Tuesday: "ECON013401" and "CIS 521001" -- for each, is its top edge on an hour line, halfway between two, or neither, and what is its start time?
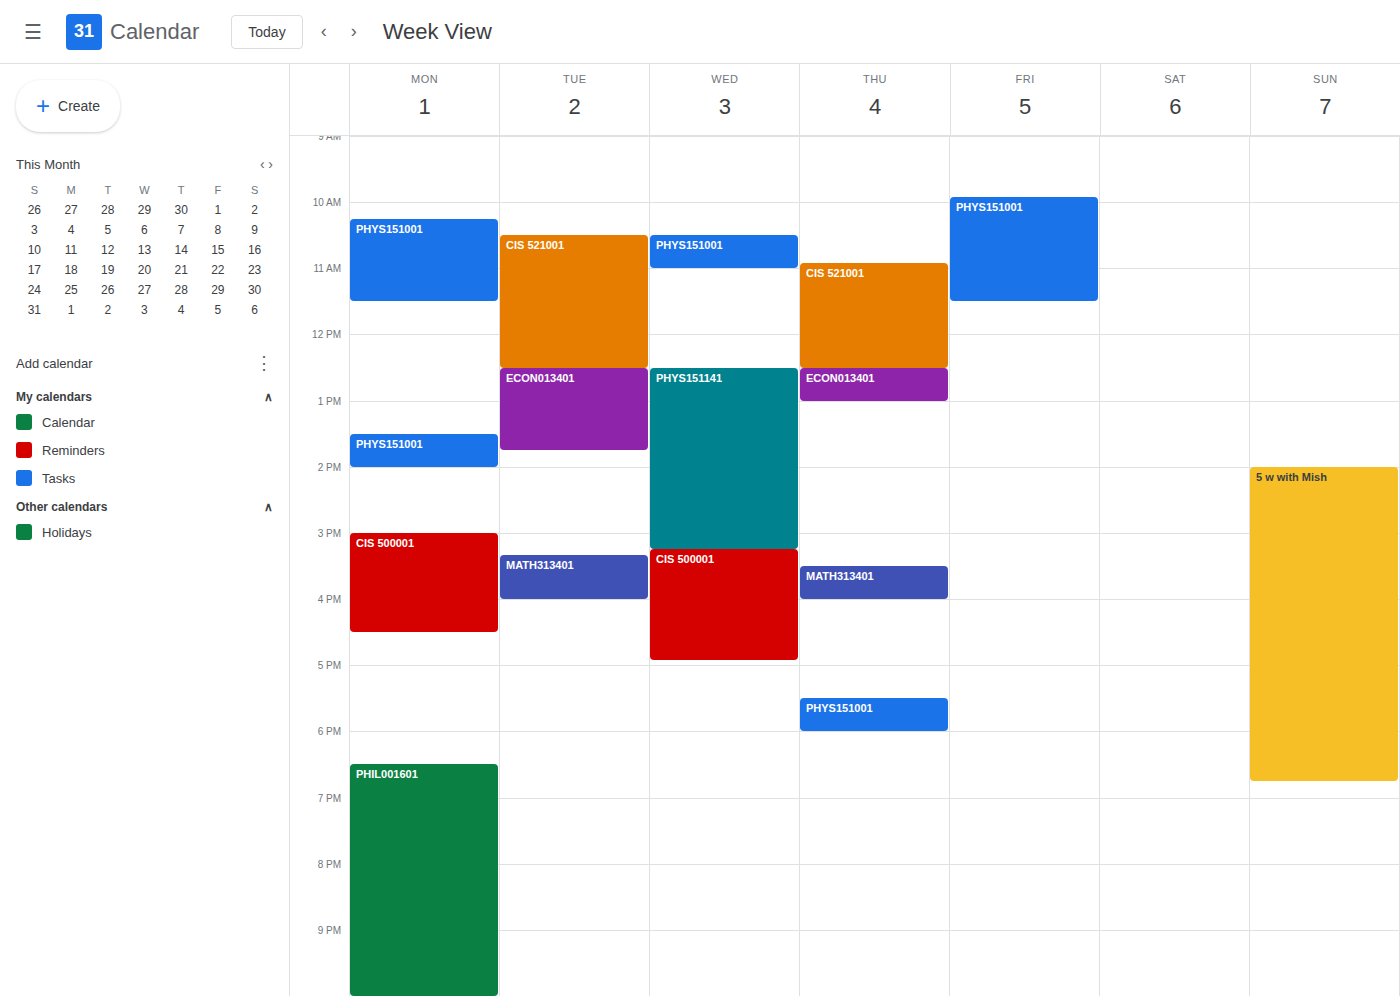
"ECON013401": 12:30 PM, halfway between the 12 PM and 1 PM lines. "CIS 521001": 10:30 AM, halfway between the 10 AM and 11 AM lines.